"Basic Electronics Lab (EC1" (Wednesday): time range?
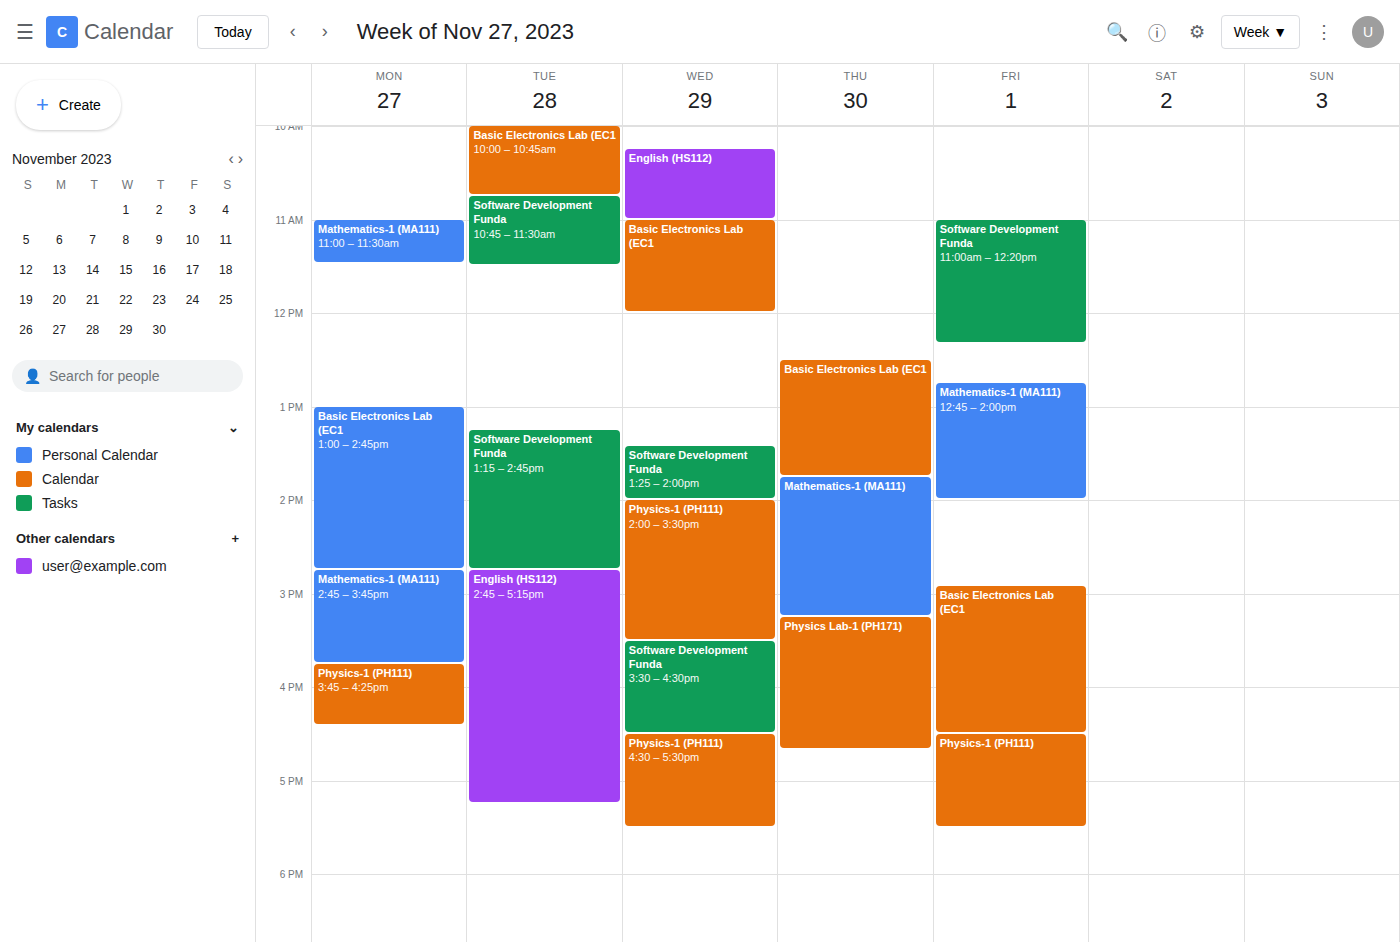
11:00 AM to 12:00 PM